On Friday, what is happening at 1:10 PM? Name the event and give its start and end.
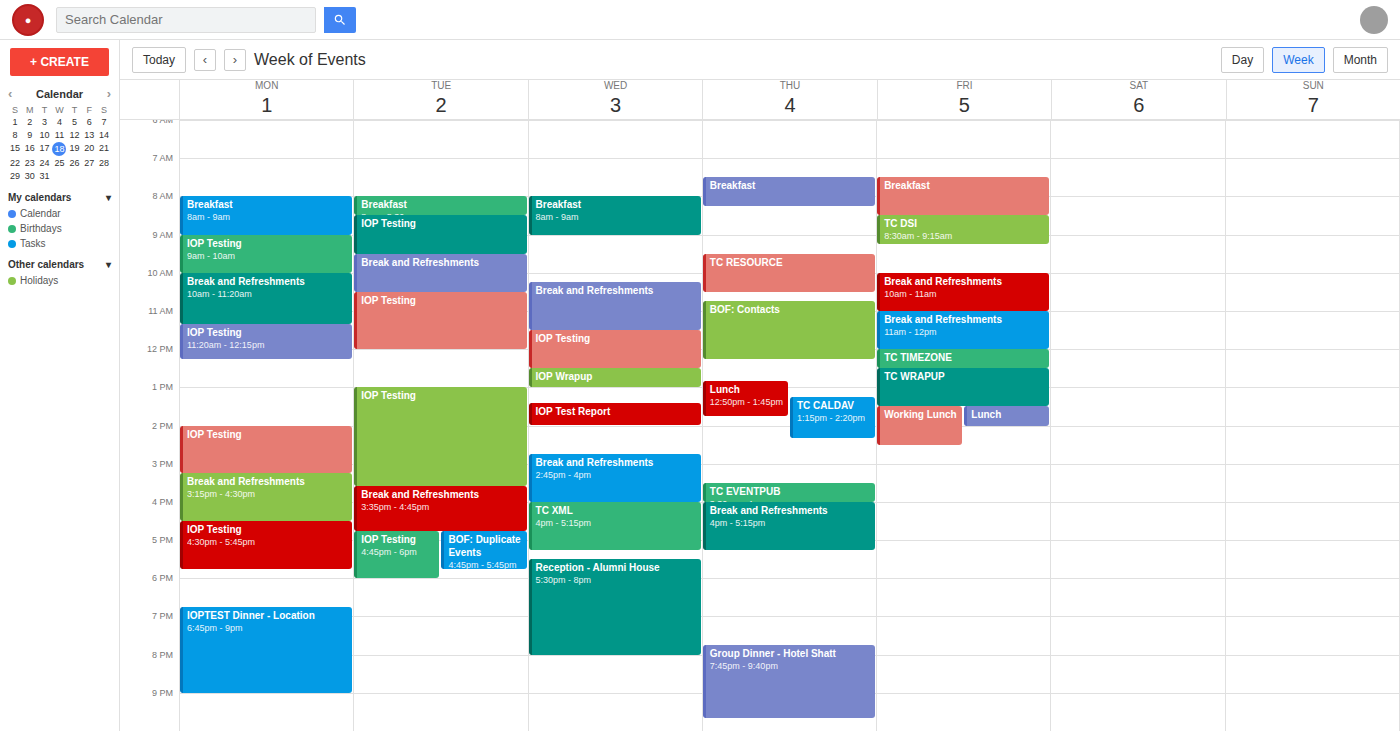
"TC WRAPUP", 12:30 PM to 1:30 PM